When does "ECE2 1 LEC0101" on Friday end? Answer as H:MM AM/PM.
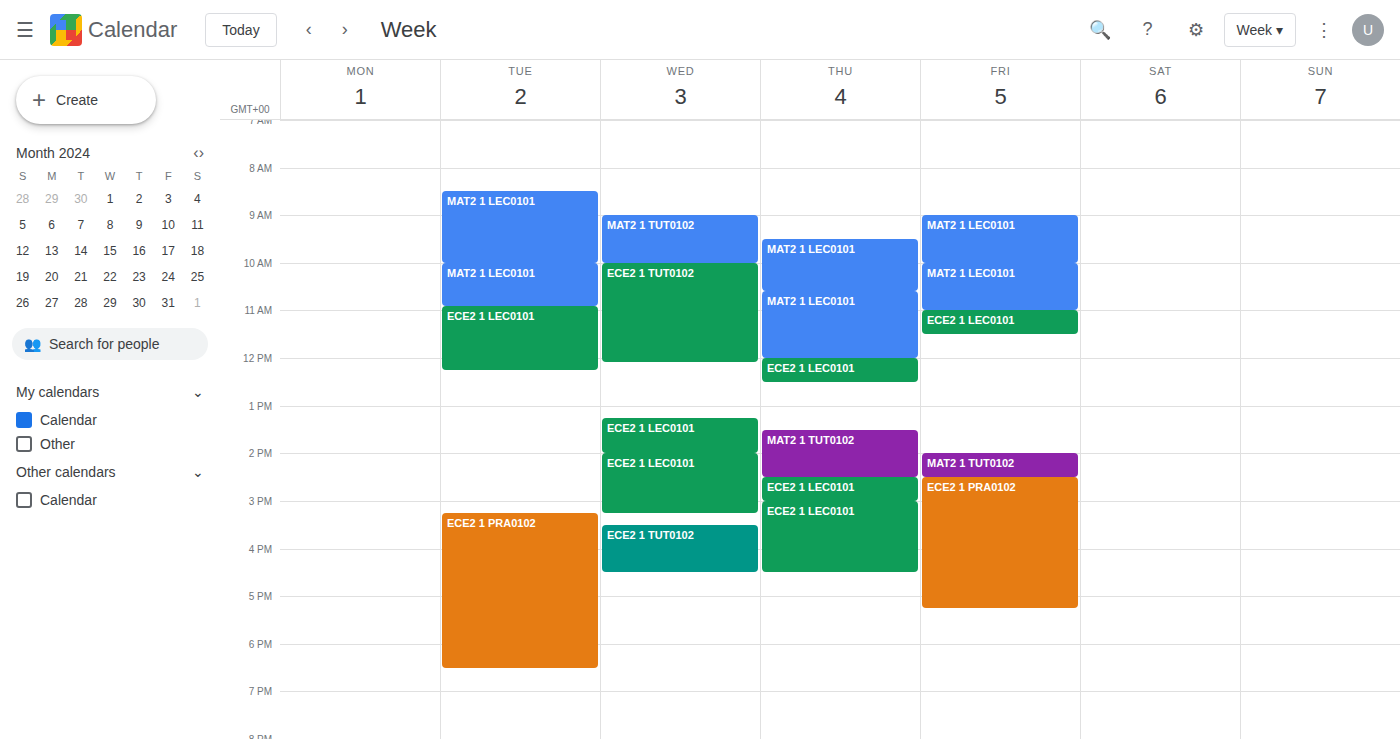
11:30 AM